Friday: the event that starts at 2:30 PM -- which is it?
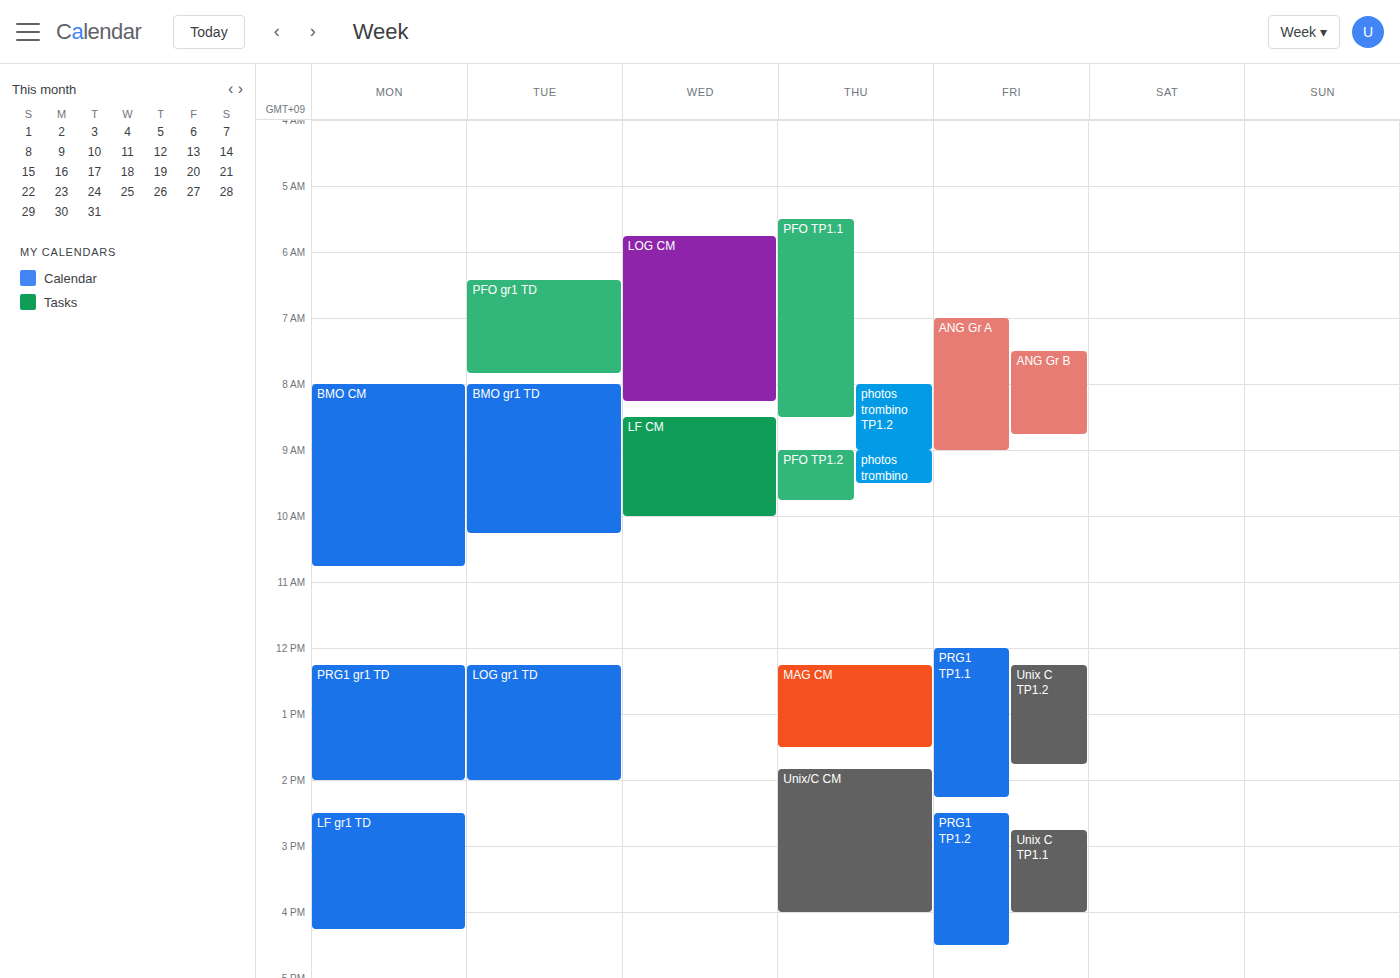
"PRG1 TP1.2"